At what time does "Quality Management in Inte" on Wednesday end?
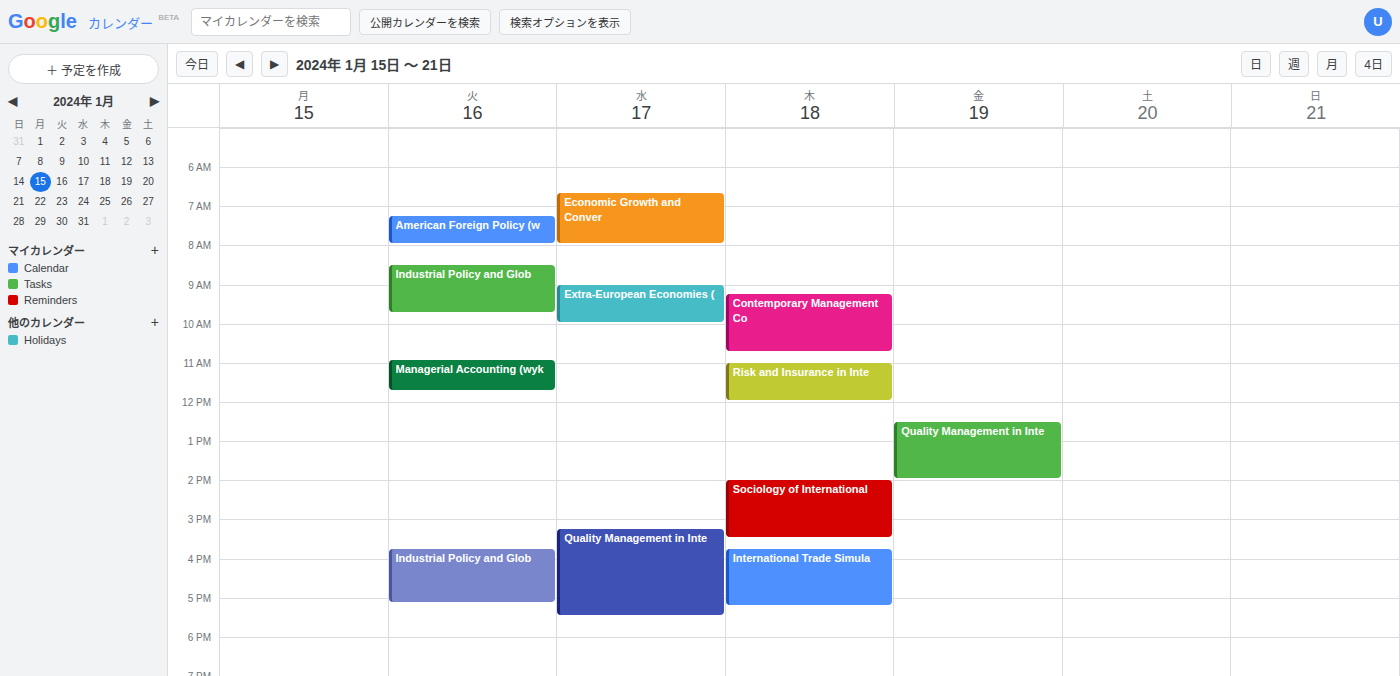
17:30